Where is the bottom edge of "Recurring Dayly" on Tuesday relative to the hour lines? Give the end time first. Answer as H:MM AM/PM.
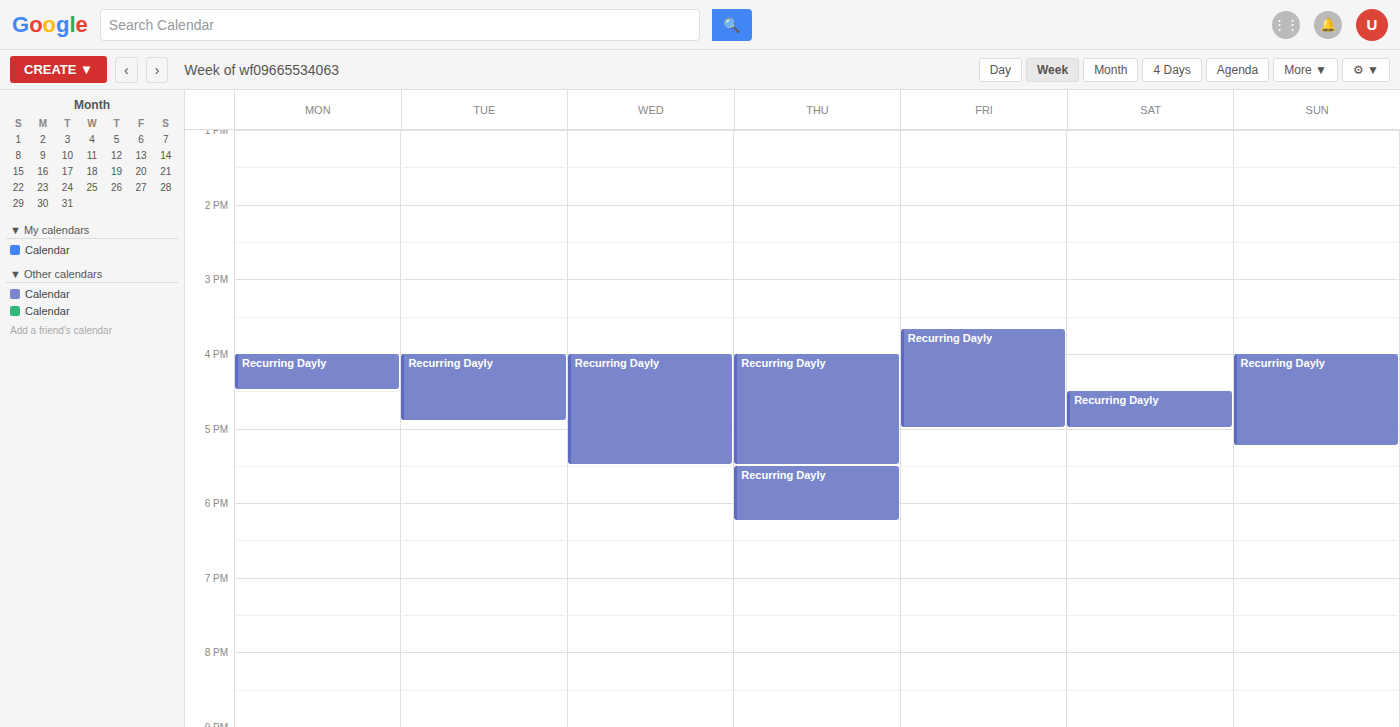
4:55 PM -- neither: 55 minutes below the 4 PM line and 5 minutes above the 5 PM line.